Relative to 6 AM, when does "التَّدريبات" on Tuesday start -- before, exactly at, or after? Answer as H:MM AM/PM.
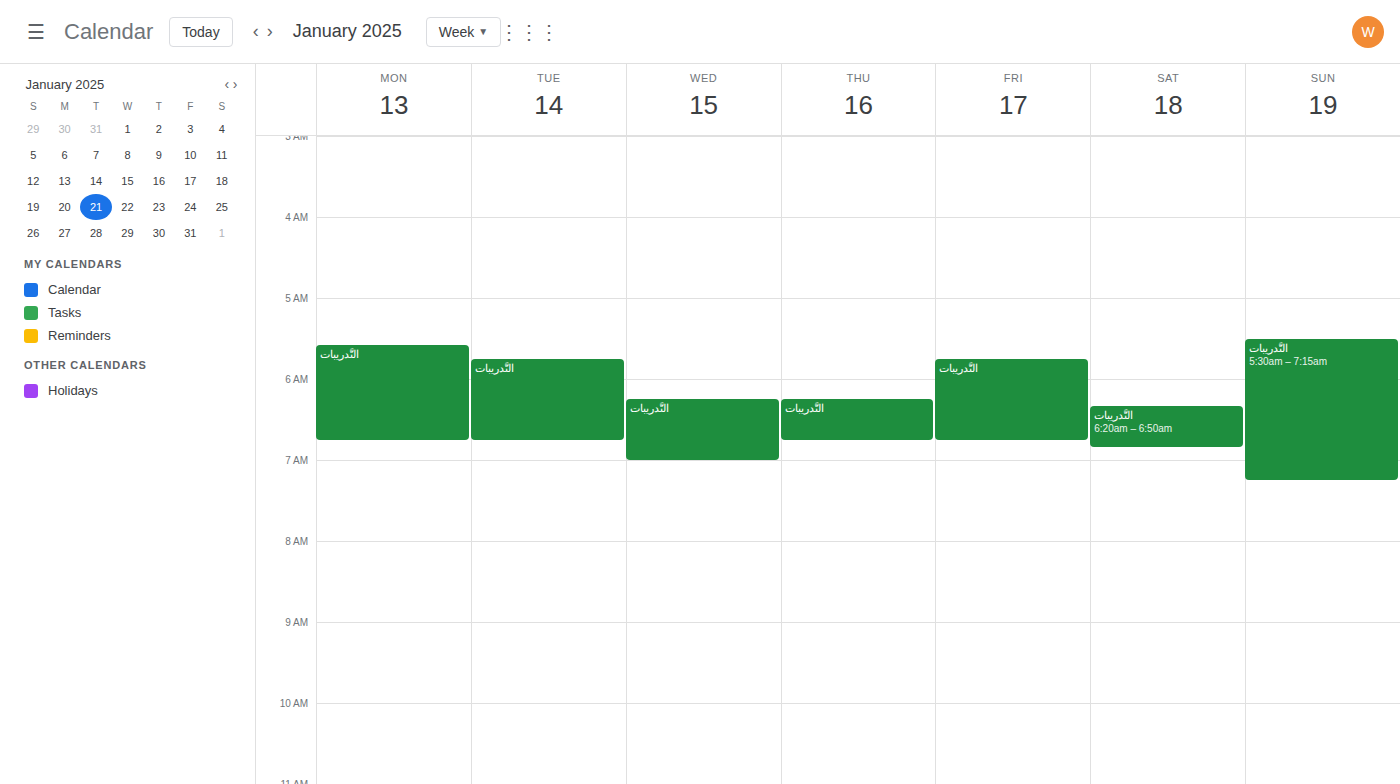
5:45 AM -- before 6 AM, 15 minutes above the 6 AM line.